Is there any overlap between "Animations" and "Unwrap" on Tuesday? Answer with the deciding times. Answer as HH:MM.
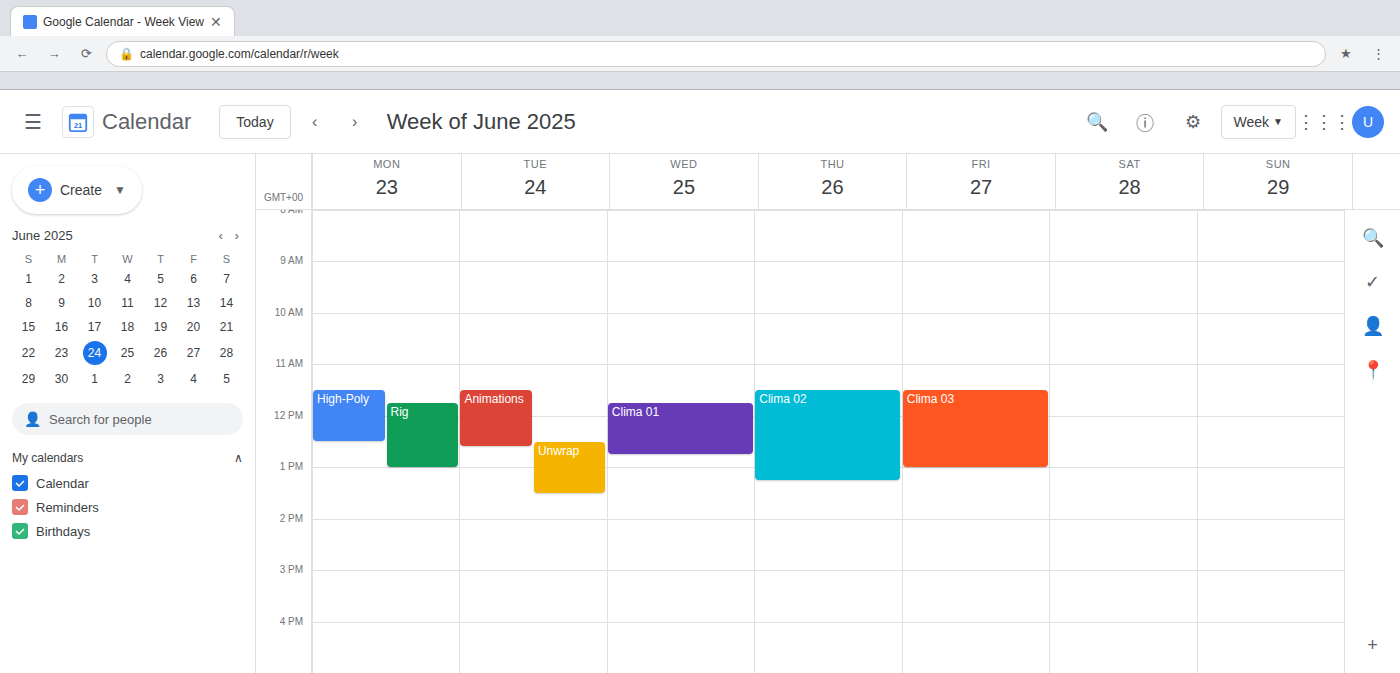
"Unwrap" starts at 12:30, before "Animations" ends at 12:35 -- they overlap.